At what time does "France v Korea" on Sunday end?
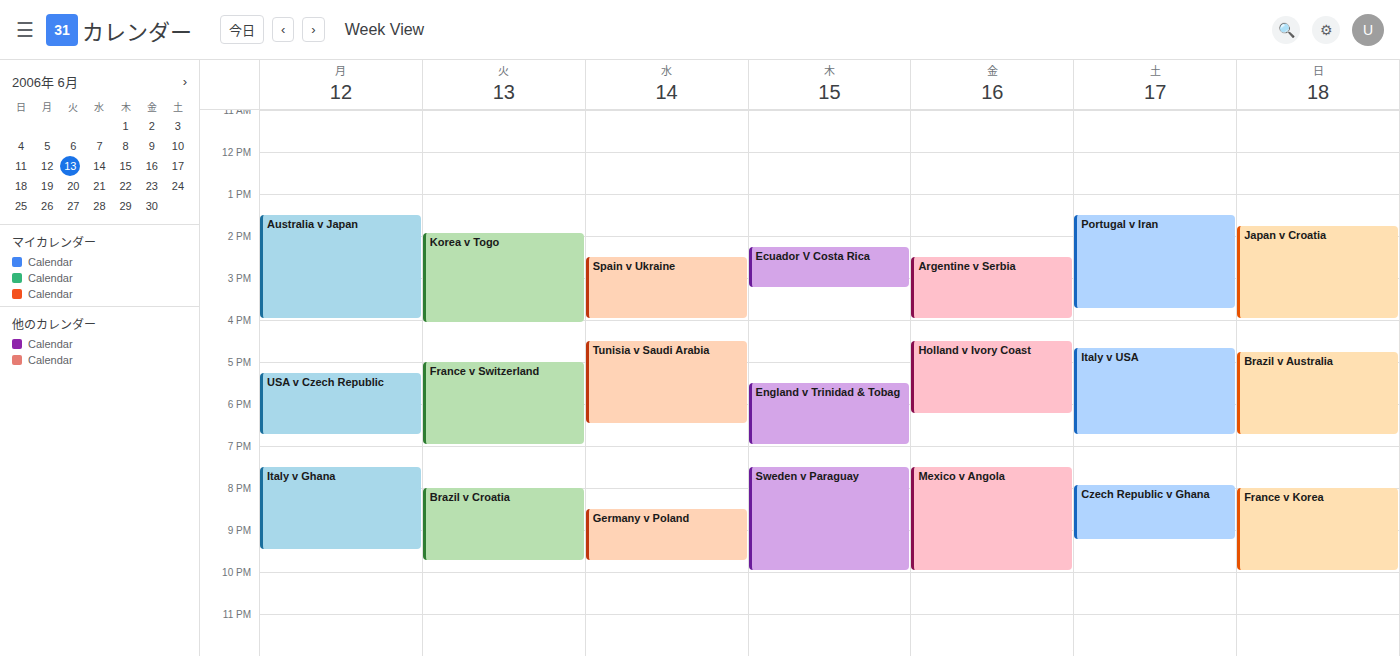
10:00 PM